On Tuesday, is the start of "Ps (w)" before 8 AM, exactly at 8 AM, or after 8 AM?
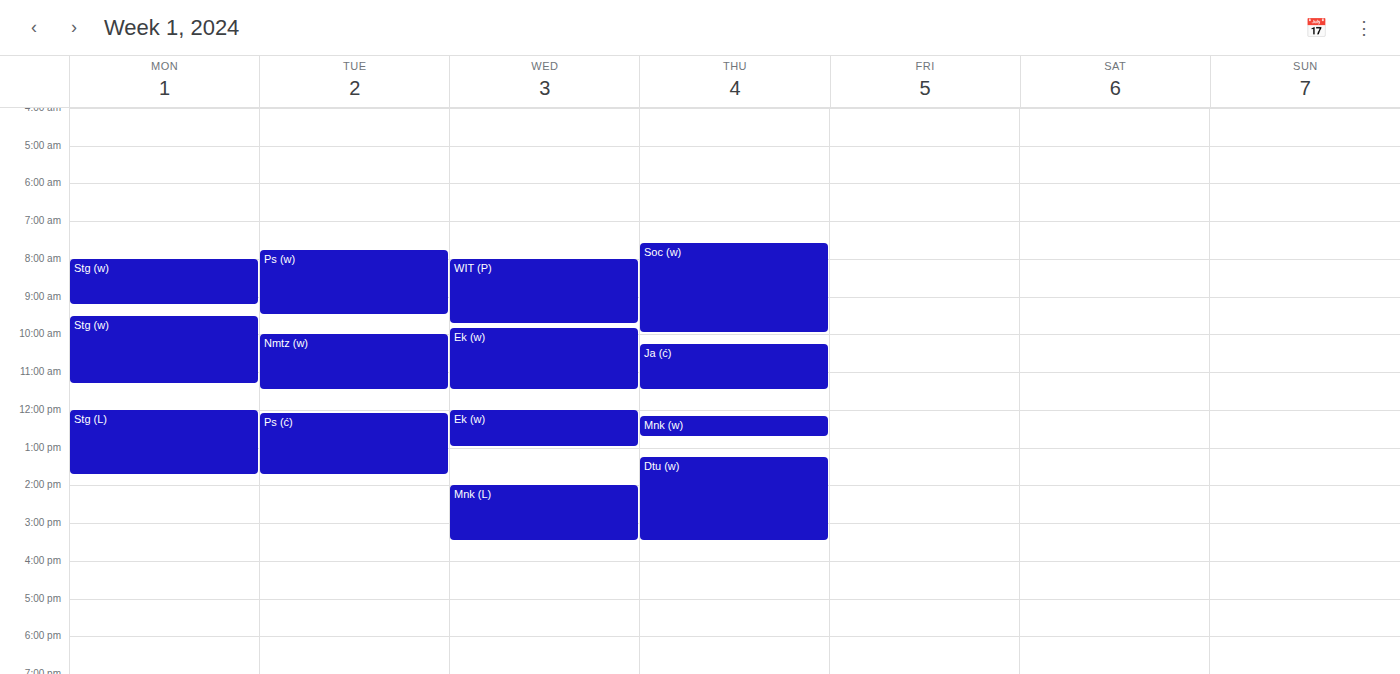
7:45 AM -- before 8 AM, 15 minutes above the 8 AM line.